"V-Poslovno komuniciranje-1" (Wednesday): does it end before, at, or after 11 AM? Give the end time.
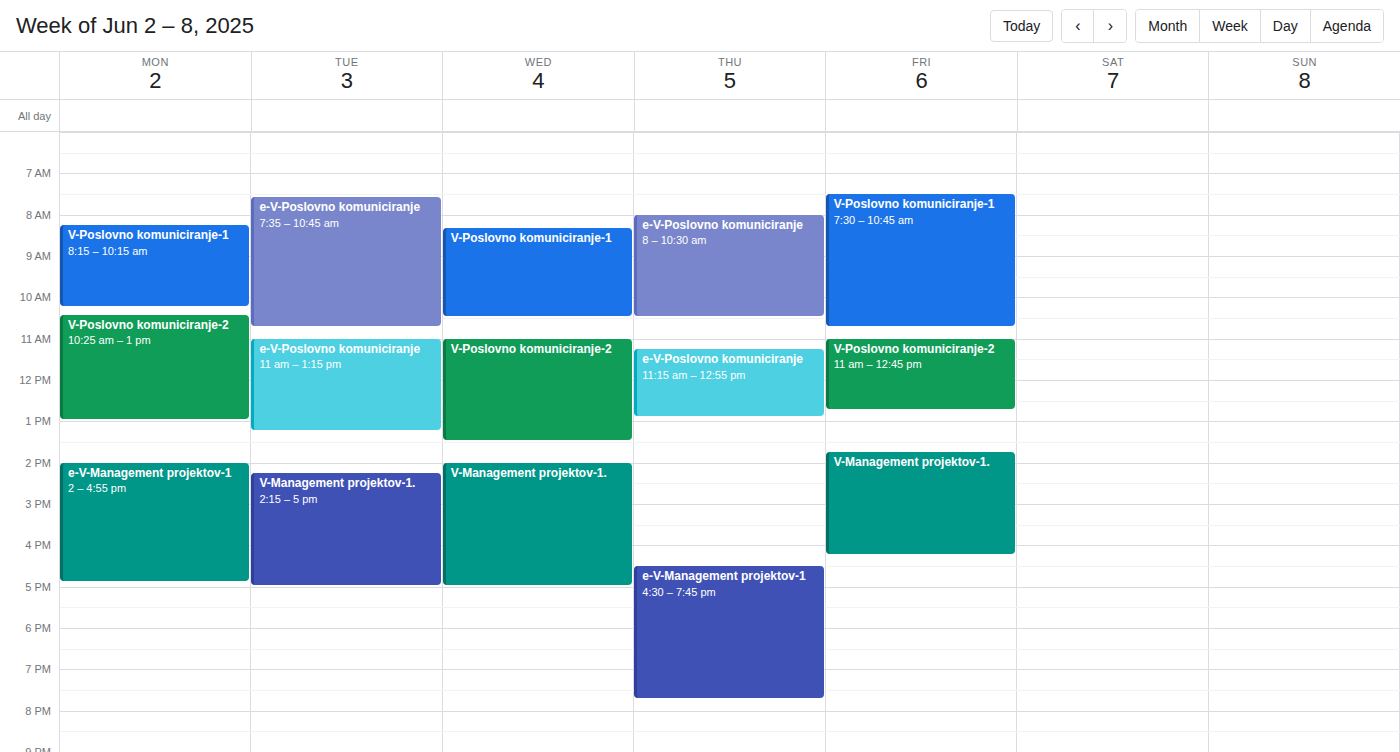
10:30 AM -- before 11 AM, 30 minutes above the 11 AM line.